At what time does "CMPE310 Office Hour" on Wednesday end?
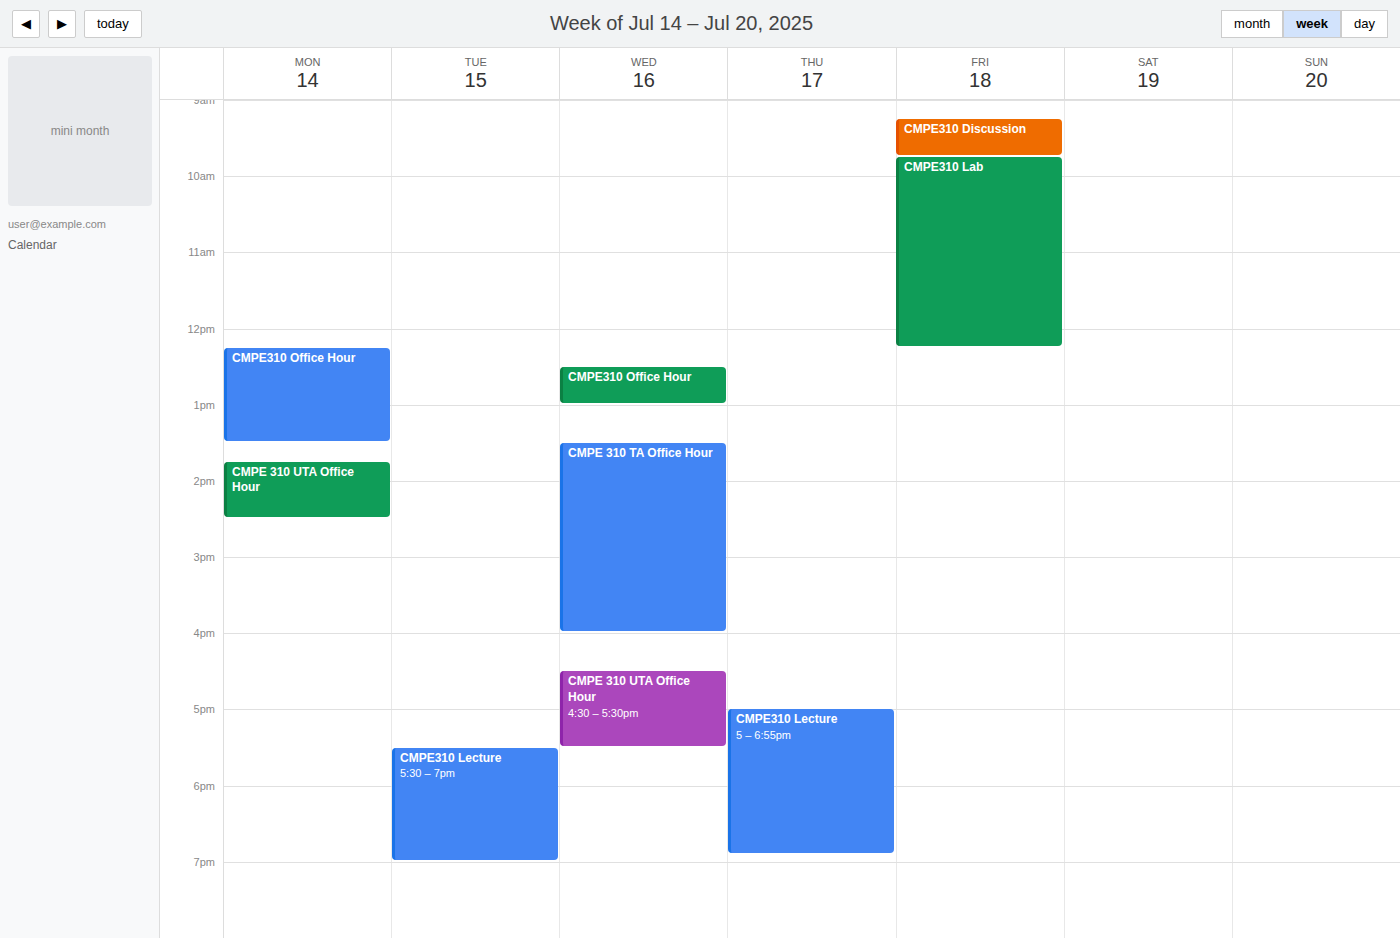
13:00